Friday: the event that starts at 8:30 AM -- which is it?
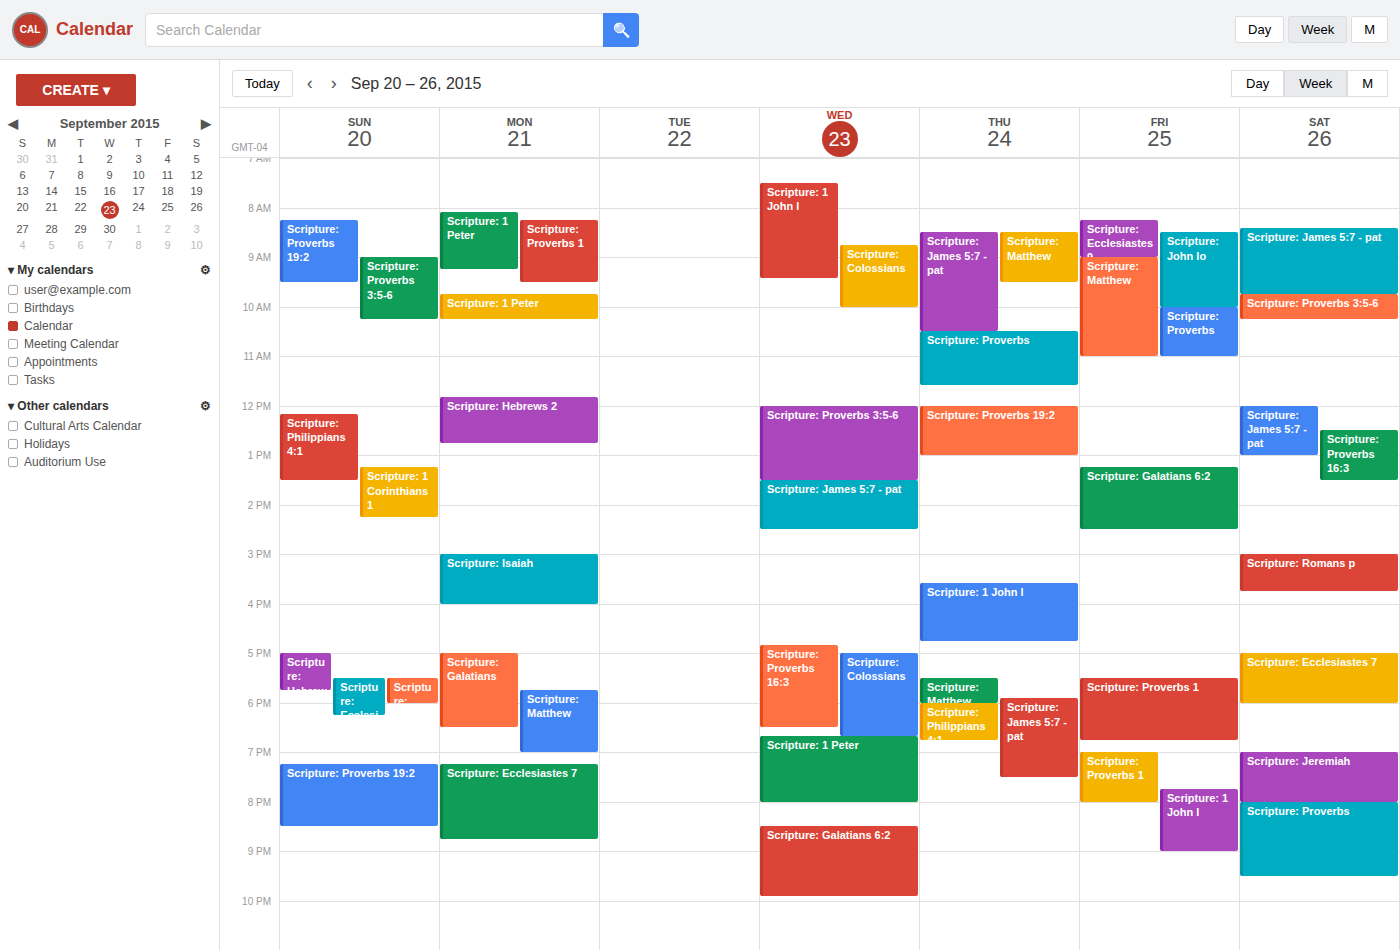
"Scripture: John lo"